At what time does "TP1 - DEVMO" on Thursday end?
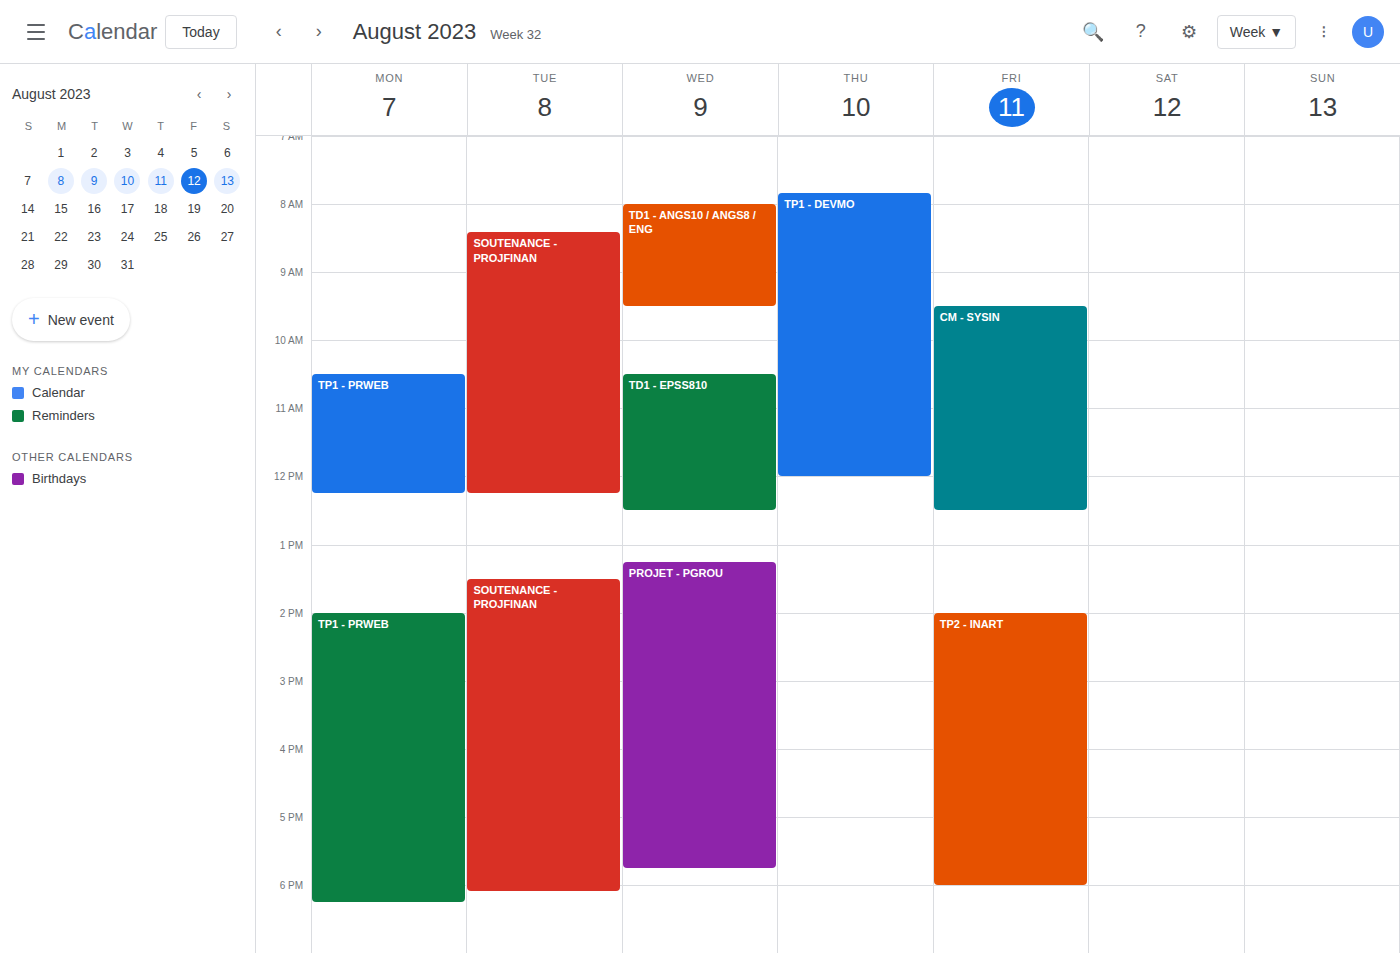
12:00 PM